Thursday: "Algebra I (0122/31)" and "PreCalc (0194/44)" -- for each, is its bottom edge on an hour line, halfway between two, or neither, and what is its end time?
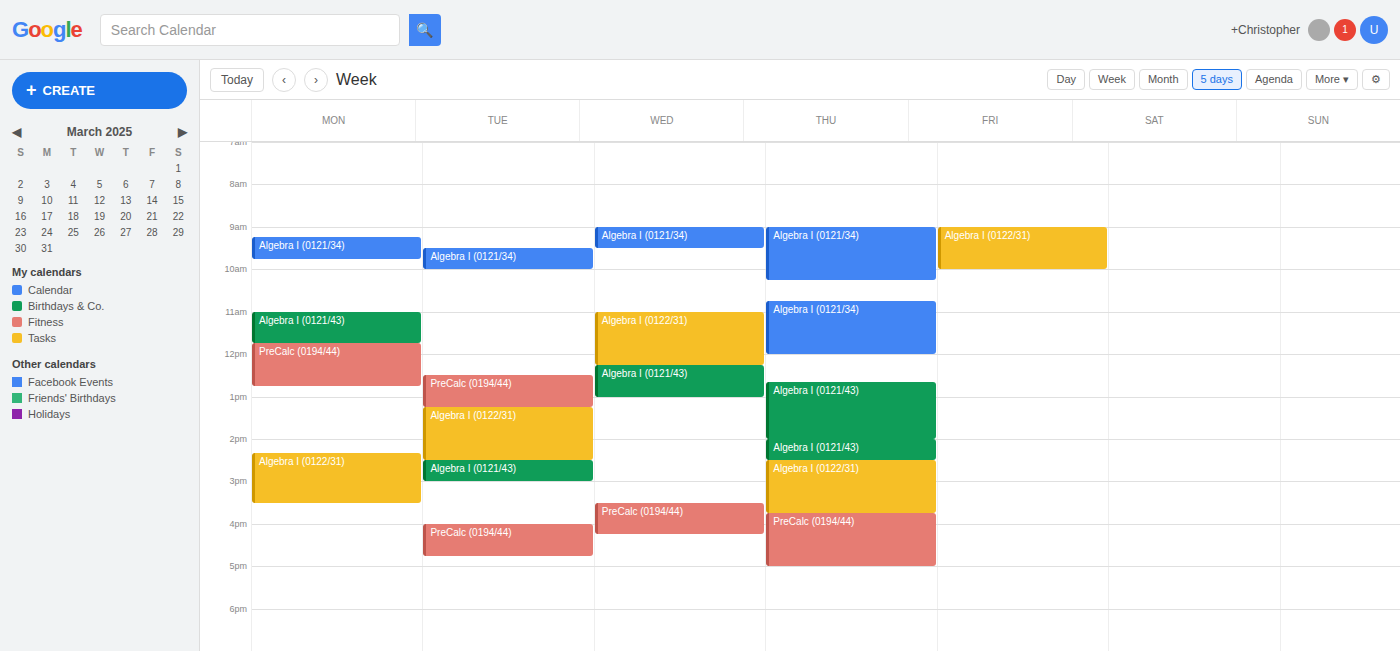
"Algebra I (0122/31)": 3:45 PM, neither: three quarters of the way from the 3 PM line to the 4 PM line. "PreCalc (0194/44)": 5:00 PM, exactly on the 5 PM line.